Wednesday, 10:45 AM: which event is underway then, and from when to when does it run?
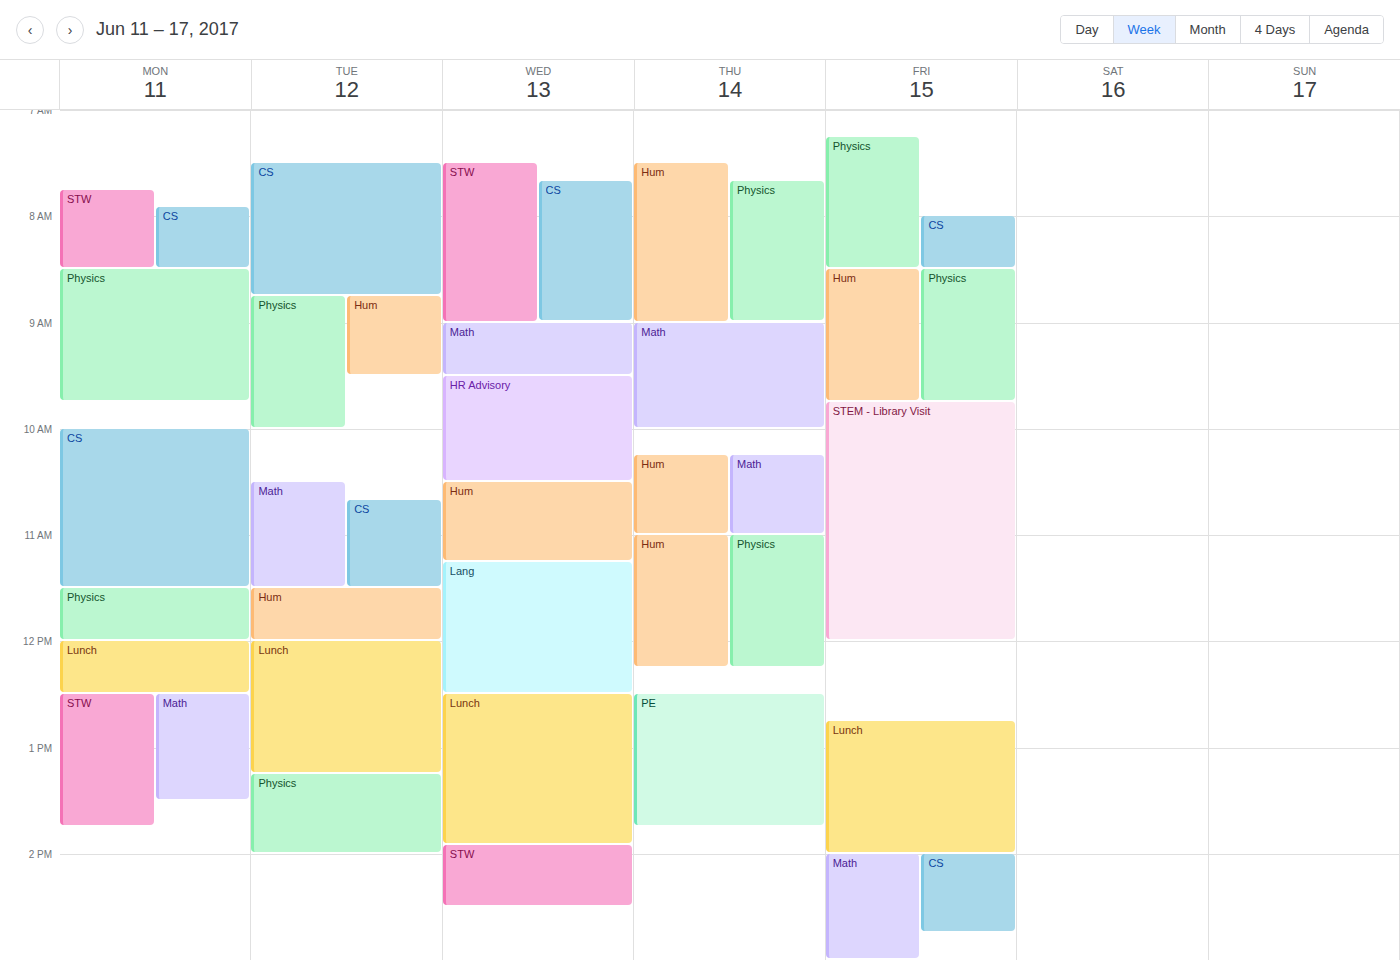
"Hum", 10:30 AM to 11:15 AM